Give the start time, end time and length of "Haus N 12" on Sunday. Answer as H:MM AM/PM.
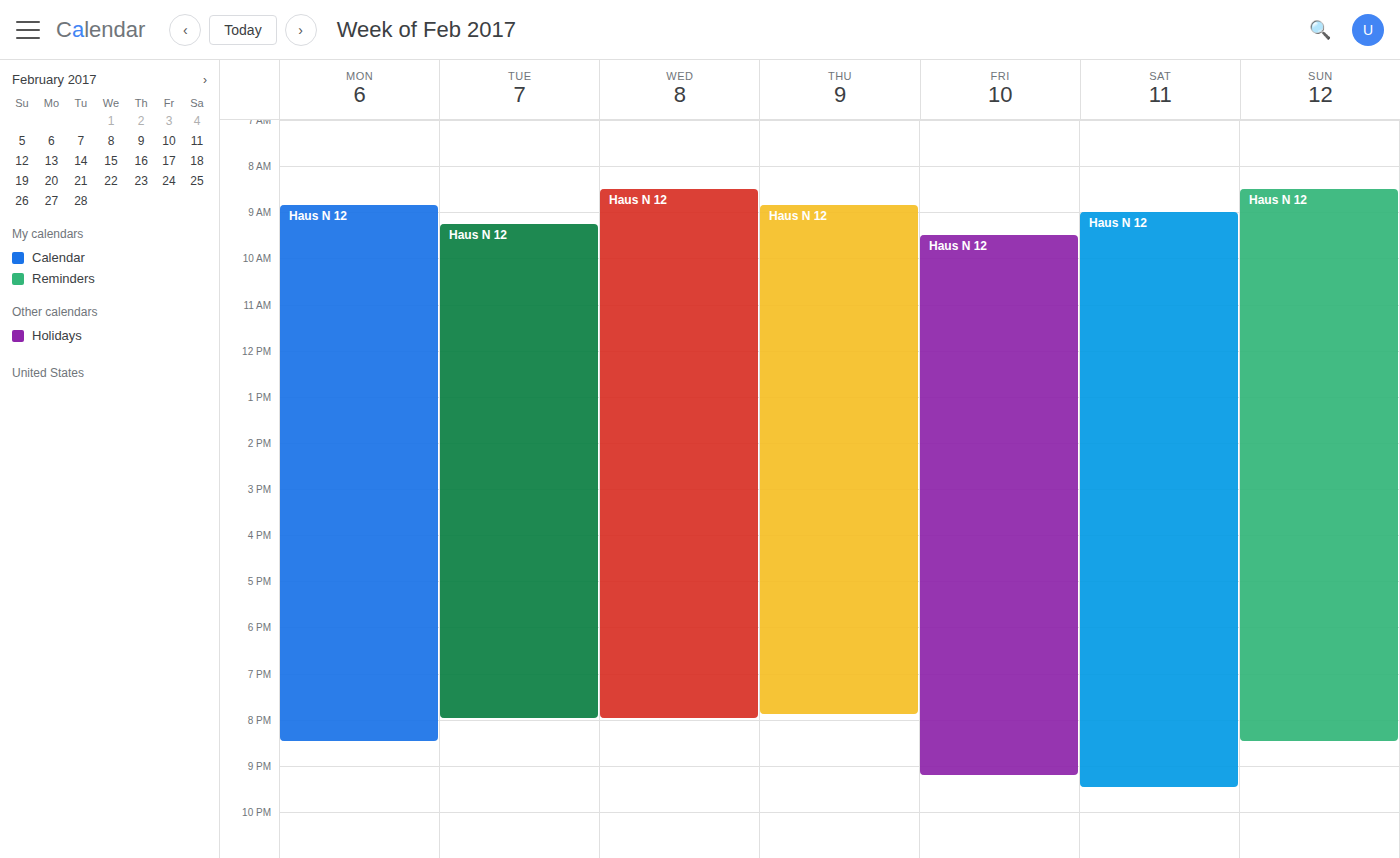
8:30 AM to 8:30 PM, 12 hours